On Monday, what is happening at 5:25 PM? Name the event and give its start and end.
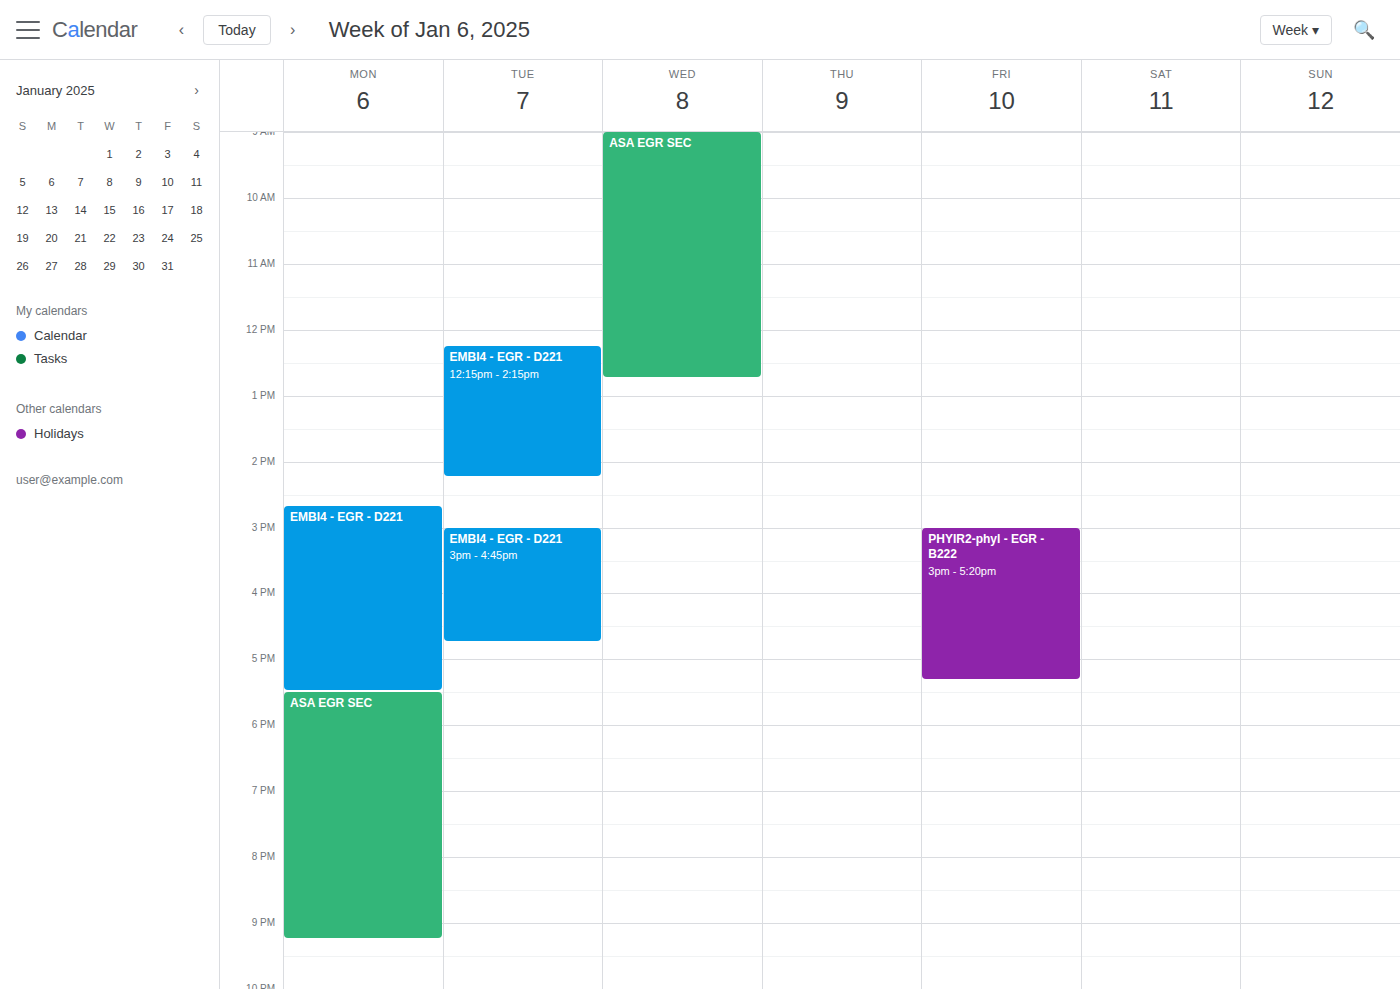
"EMBI4 - EGR - D221", 2:40 PM to 5:30 PM